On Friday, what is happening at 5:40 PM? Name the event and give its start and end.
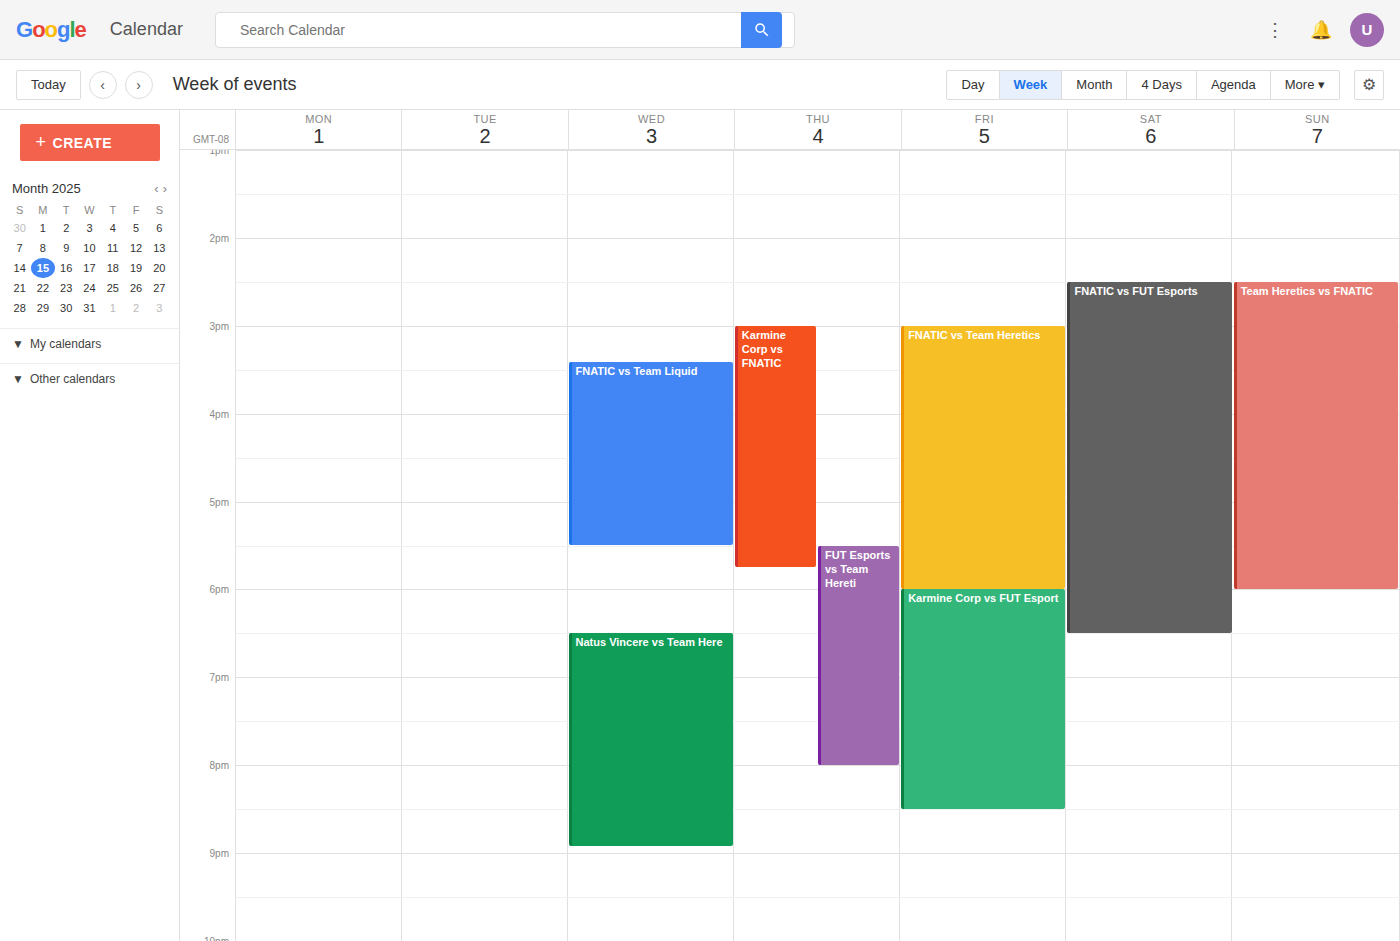
"FNATIC vs Team Heretics", 3:00 PM to 6:00 PM